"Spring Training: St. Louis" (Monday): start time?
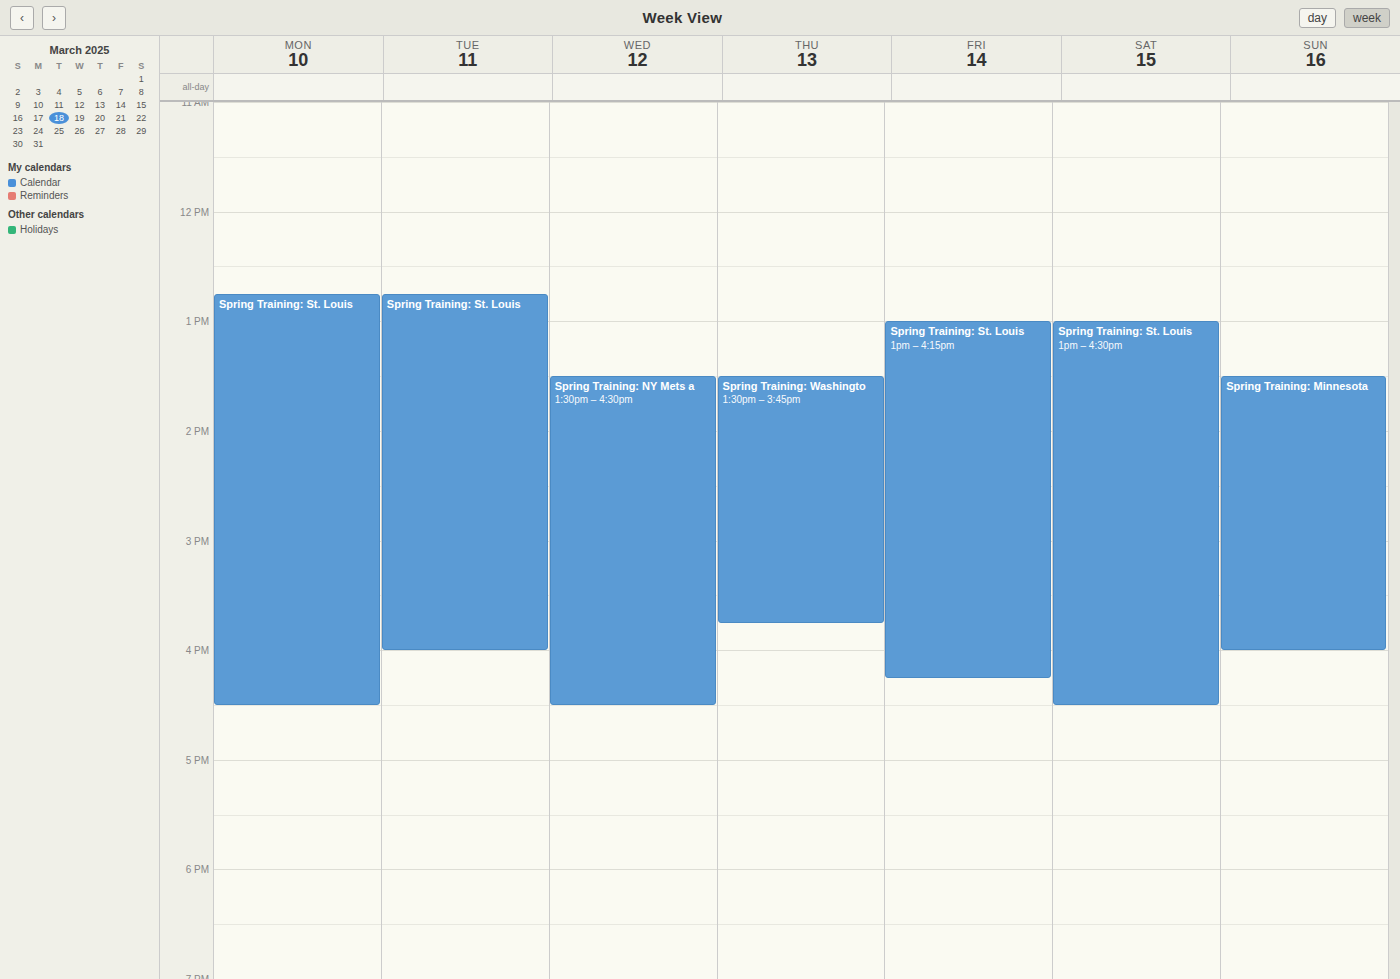
12:45 PM